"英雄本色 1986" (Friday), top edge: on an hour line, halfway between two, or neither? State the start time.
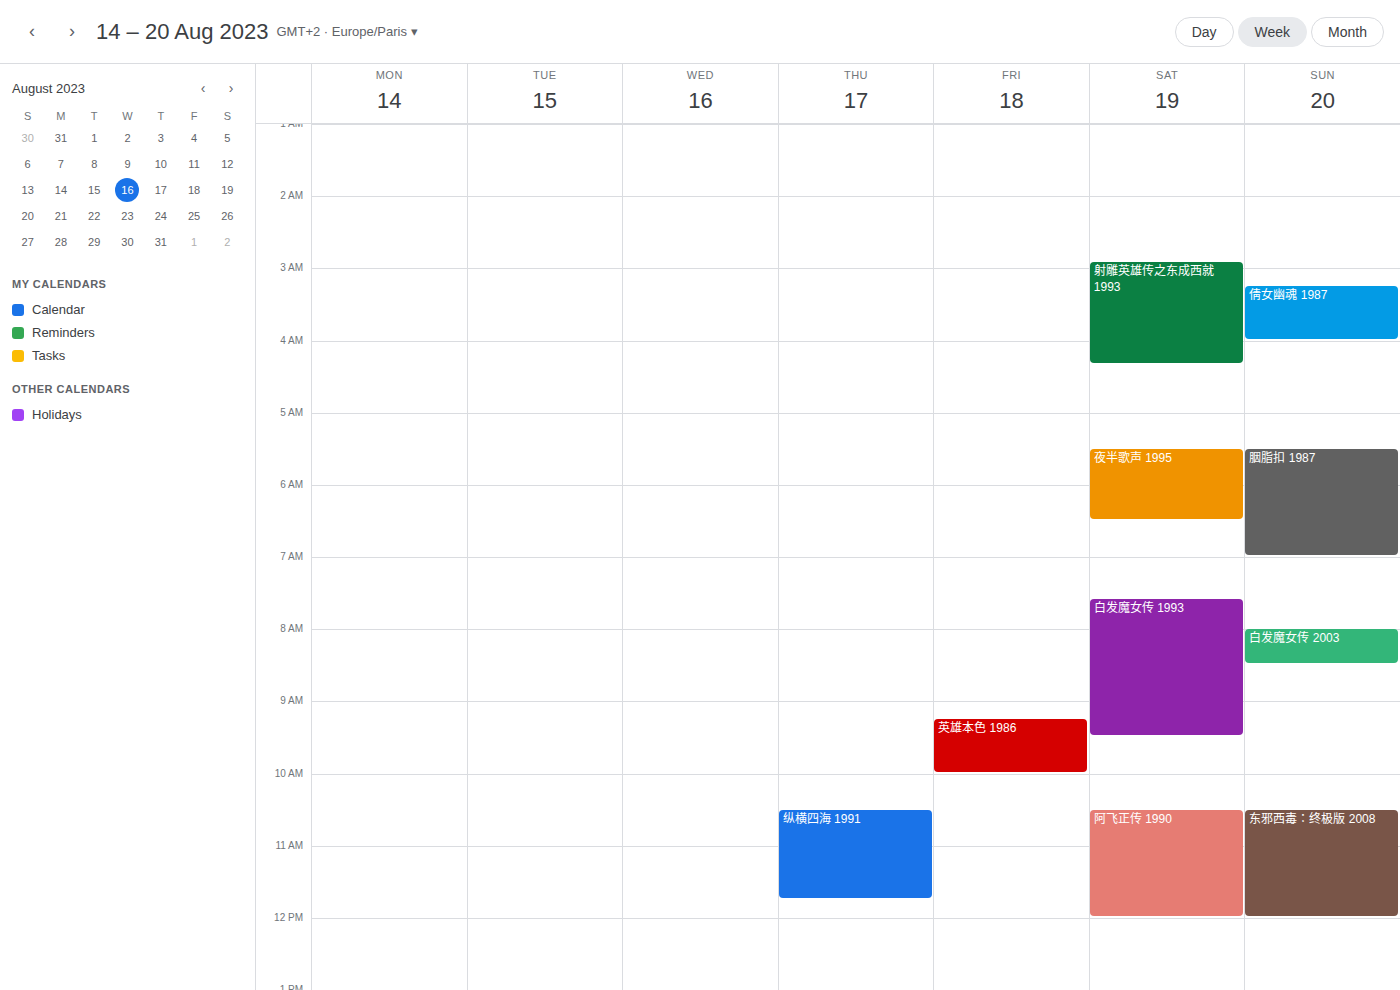
09:15 -- neither: a quarter of the way from the 09:00 line to the 10:00 line.